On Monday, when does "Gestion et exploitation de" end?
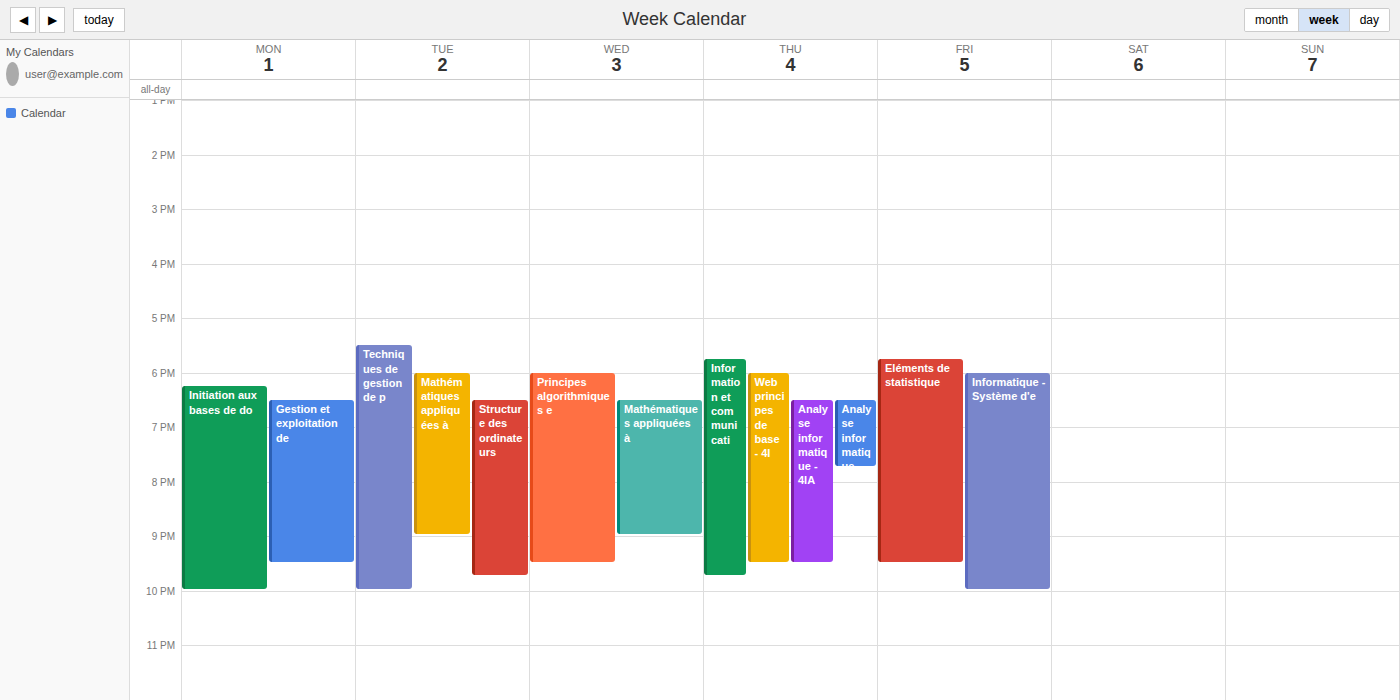
9:30 PM